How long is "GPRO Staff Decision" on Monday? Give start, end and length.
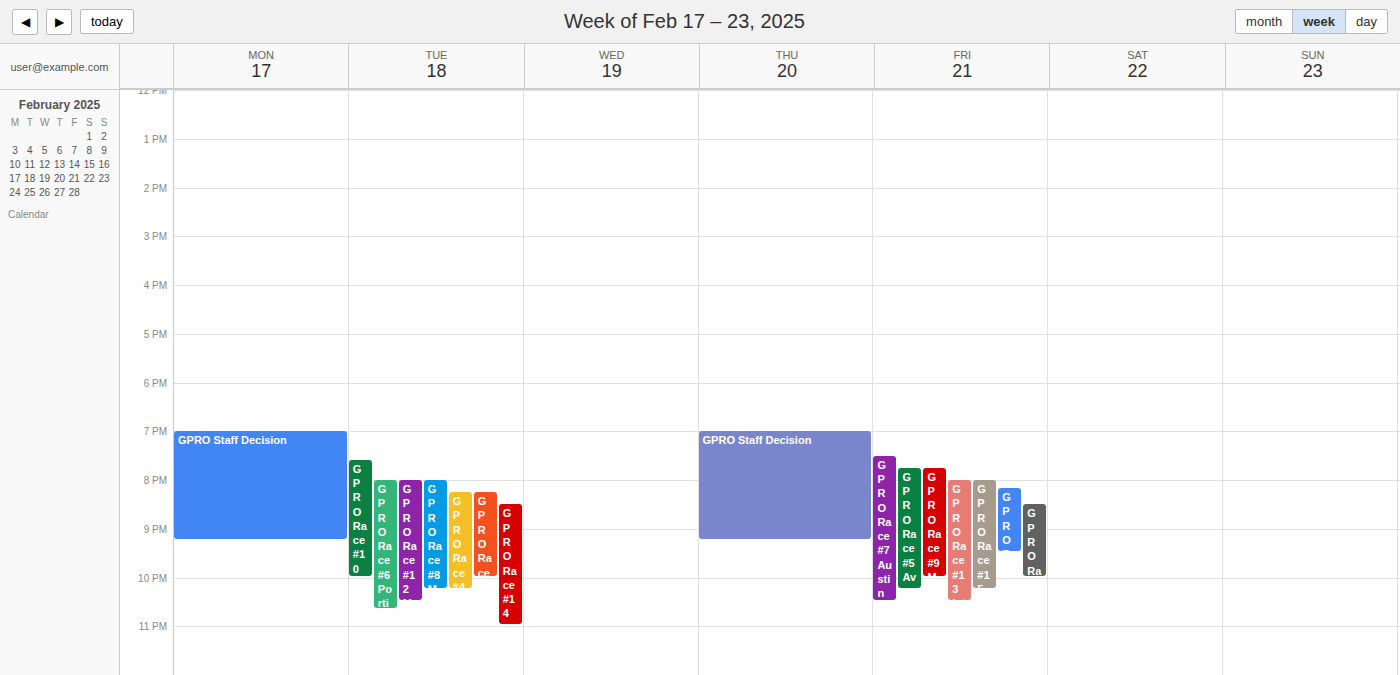
7:00 PM to 9:15 PM, 2 hours 15 minutes